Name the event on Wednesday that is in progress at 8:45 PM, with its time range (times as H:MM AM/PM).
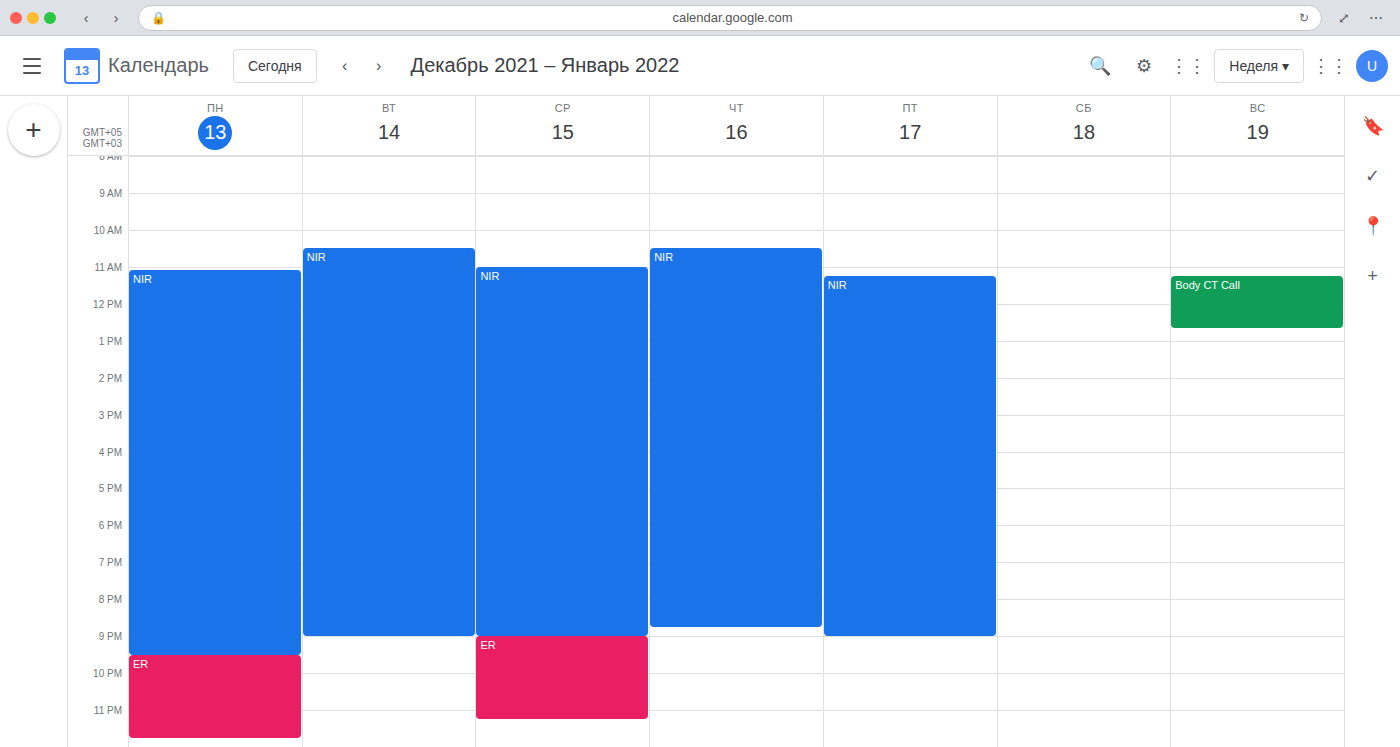
"NIR", 11:00 AM to 9:00 PM